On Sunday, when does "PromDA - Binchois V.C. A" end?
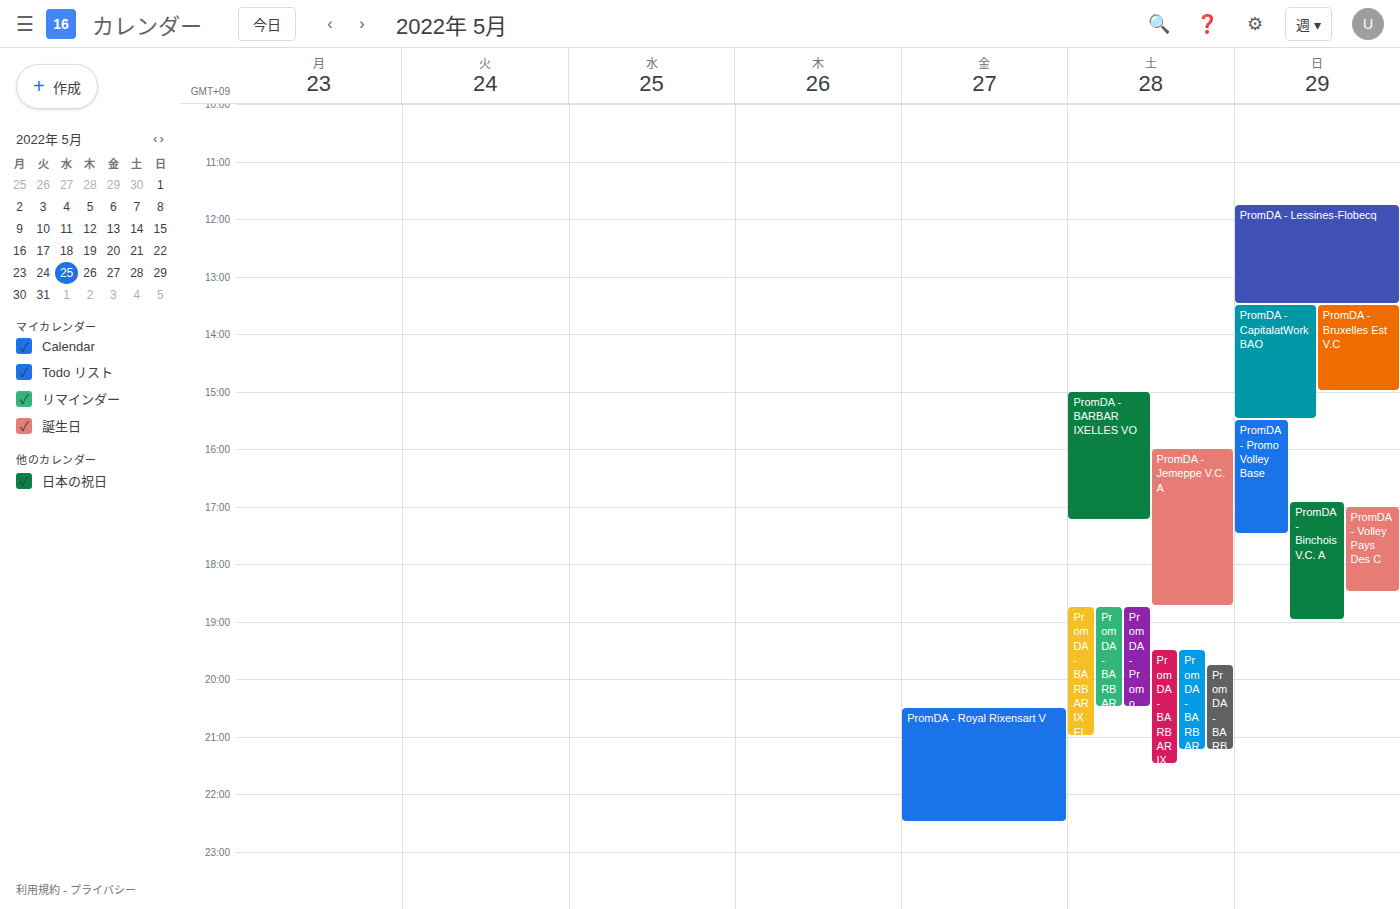
7:00 PM